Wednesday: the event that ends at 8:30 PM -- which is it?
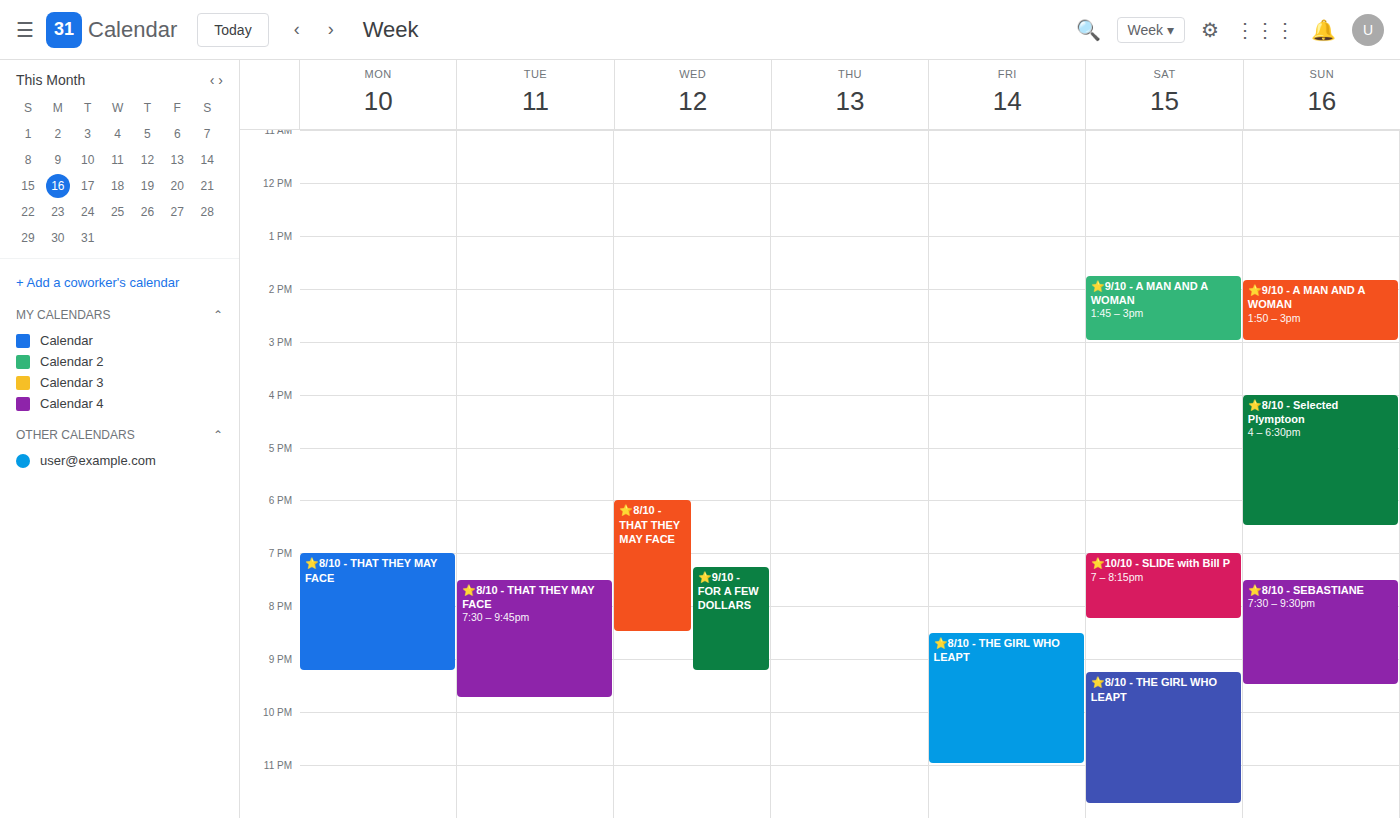
"⭐8/10 - THAT THEY MAY FACE"